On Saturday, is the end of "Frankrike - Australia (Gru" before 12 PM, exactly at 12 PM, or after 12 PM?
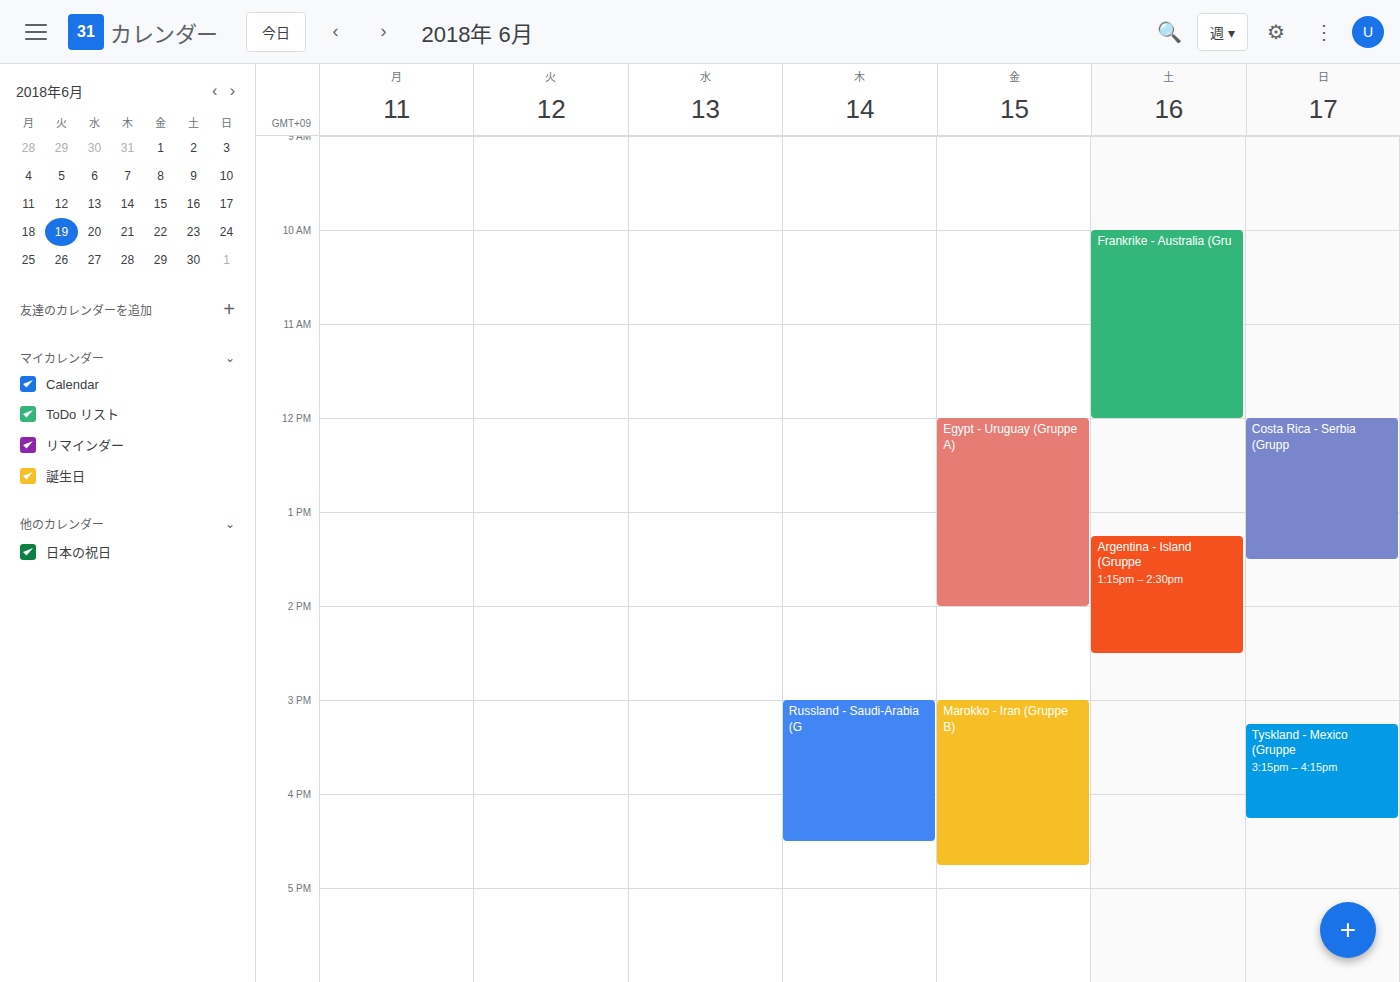
12:00 PM -- exactly at 12 PM, on the 12 PM line.